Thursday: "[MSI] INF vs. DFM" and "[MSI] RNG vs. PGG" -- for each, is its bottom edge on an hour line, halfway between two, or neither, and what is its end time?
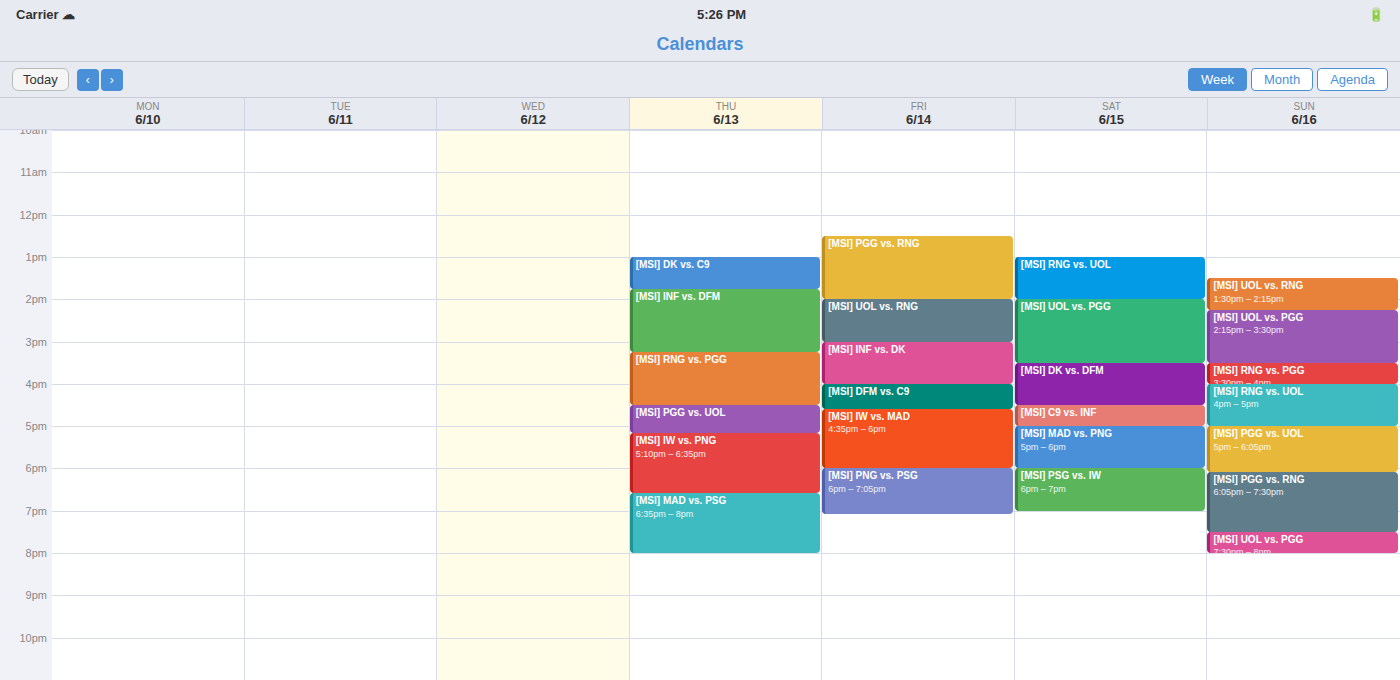
"[MSI] INF vs. DFM": 3:15 PM, neither: a quarter of the way from the 3 PM line to the 4 PM line. "[MSI] RNG vs. PGG": 4:30 PM, halfway between the 4 PM and 5 PM lines.